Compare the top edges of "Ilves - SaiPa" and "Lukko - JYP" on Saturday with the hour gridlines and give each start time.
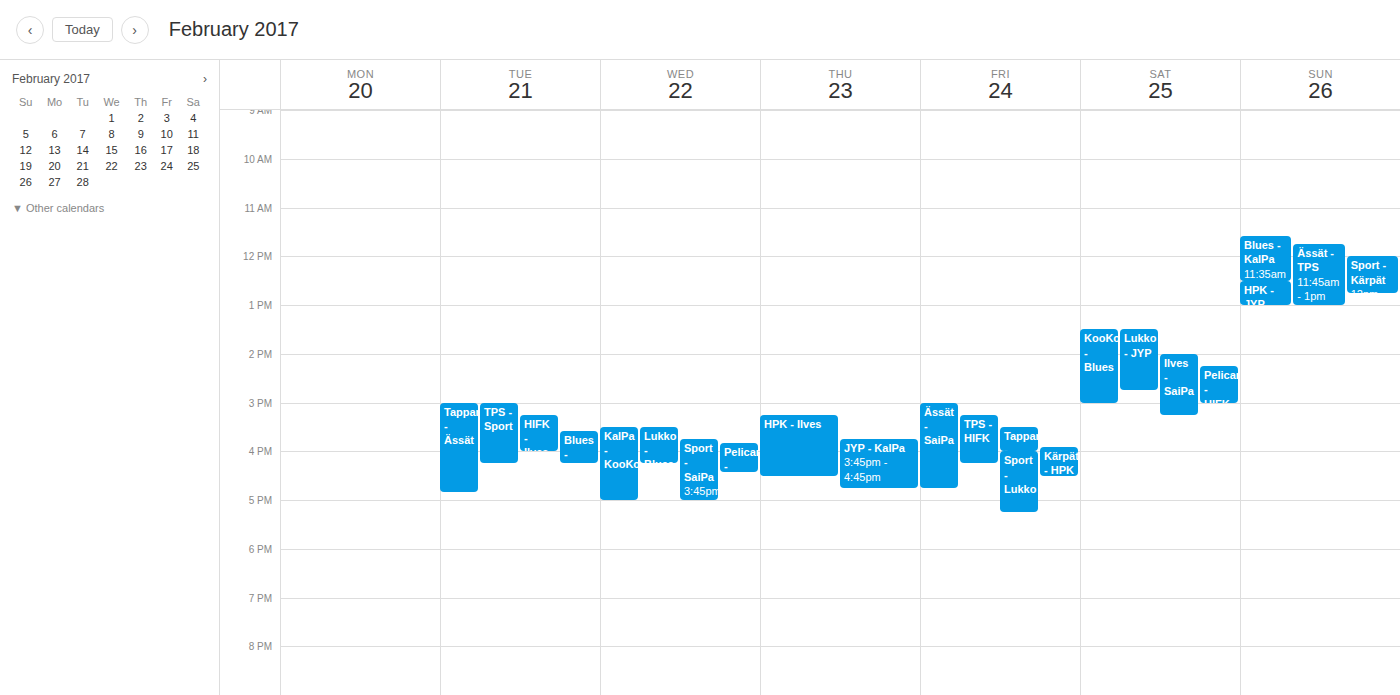
"Ilves - SaiPa": 2:00 PM, exactly on the 2 PM line. "Lukko - JYP": 1:30 PM, halfway between the 1 PM and 2 PM lines.